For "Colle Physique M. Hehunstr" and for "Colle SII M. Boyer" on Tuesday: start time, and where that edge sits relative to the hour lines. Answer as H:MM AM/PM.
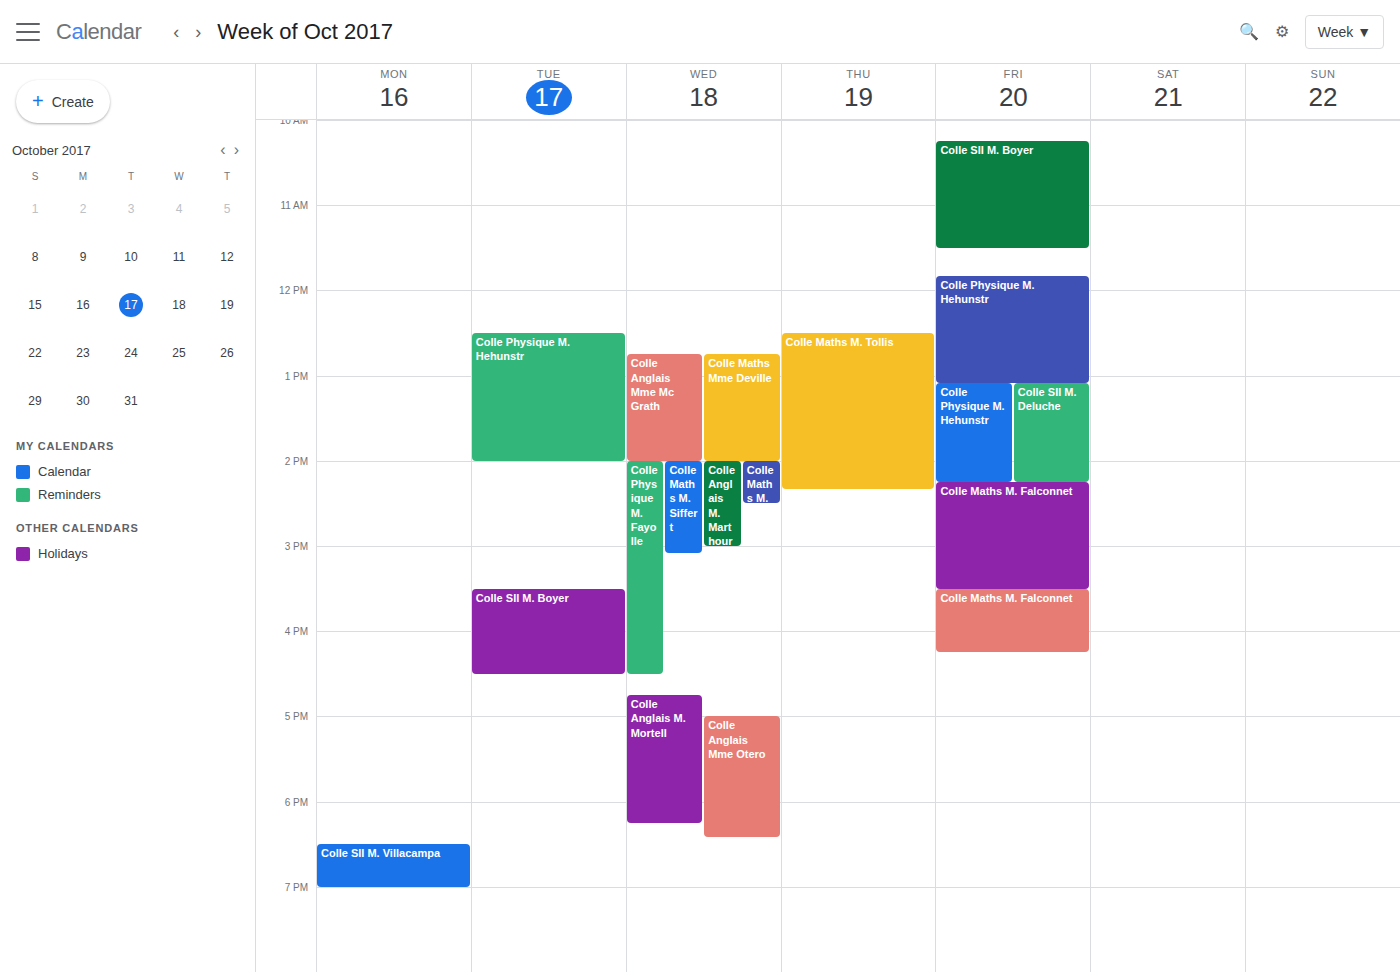
"Colle Physique M. Hehunstr": 12:30 PM, halfway between the 12 PM and 1 PM lines. "Colle SII M. Boyer": 3:30 PM, halfway between the 3 PM and 4 PM lines.